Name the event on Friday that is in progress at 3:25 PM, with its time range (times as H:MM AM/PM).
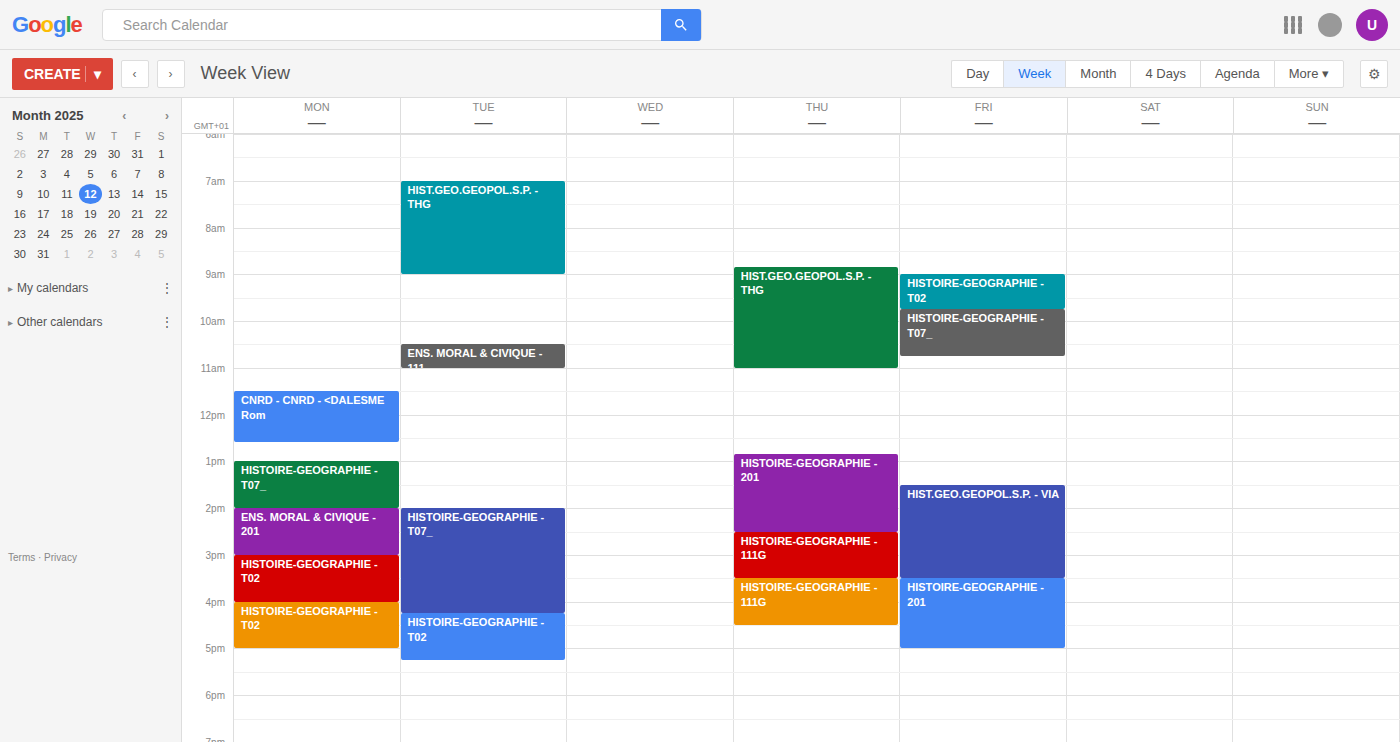
"HIST.GEO.GEOPOL.S.P. - VIA", 1:30 PM to 3:30 PM